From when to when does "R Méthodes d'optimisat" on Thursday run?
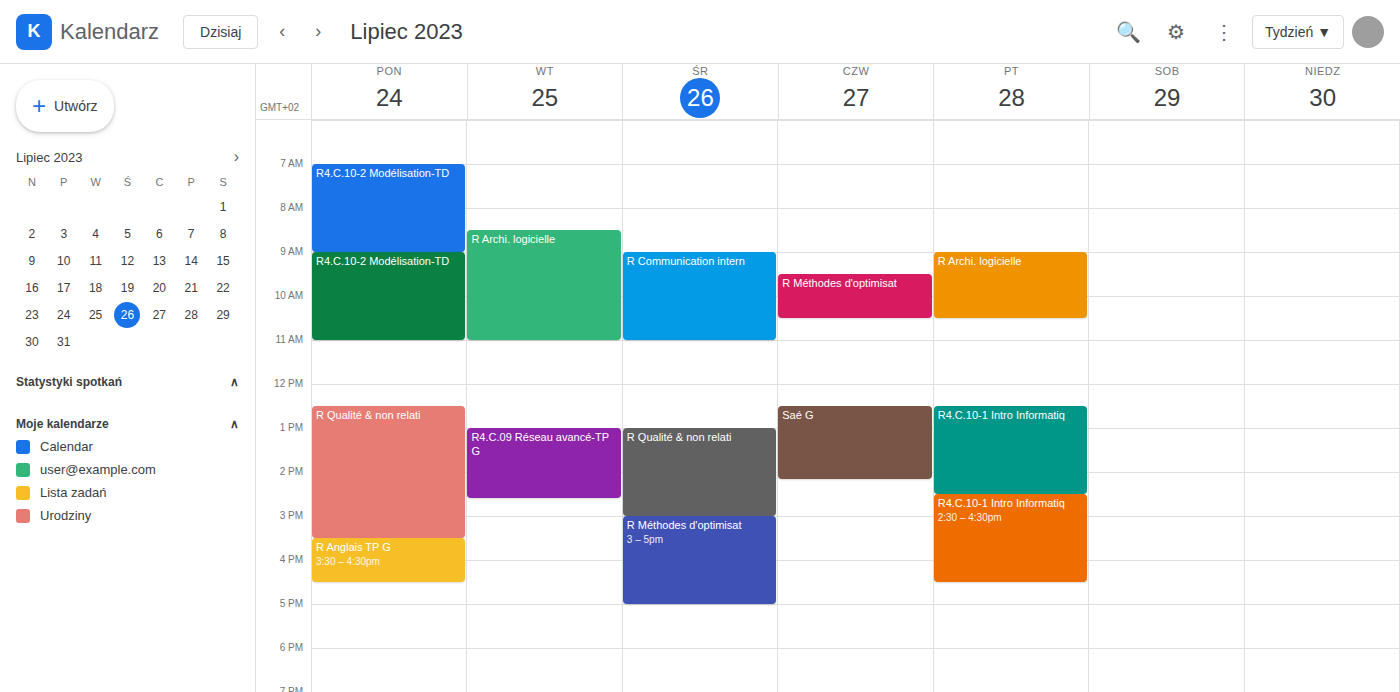
9:30 AM to 10:30 AM